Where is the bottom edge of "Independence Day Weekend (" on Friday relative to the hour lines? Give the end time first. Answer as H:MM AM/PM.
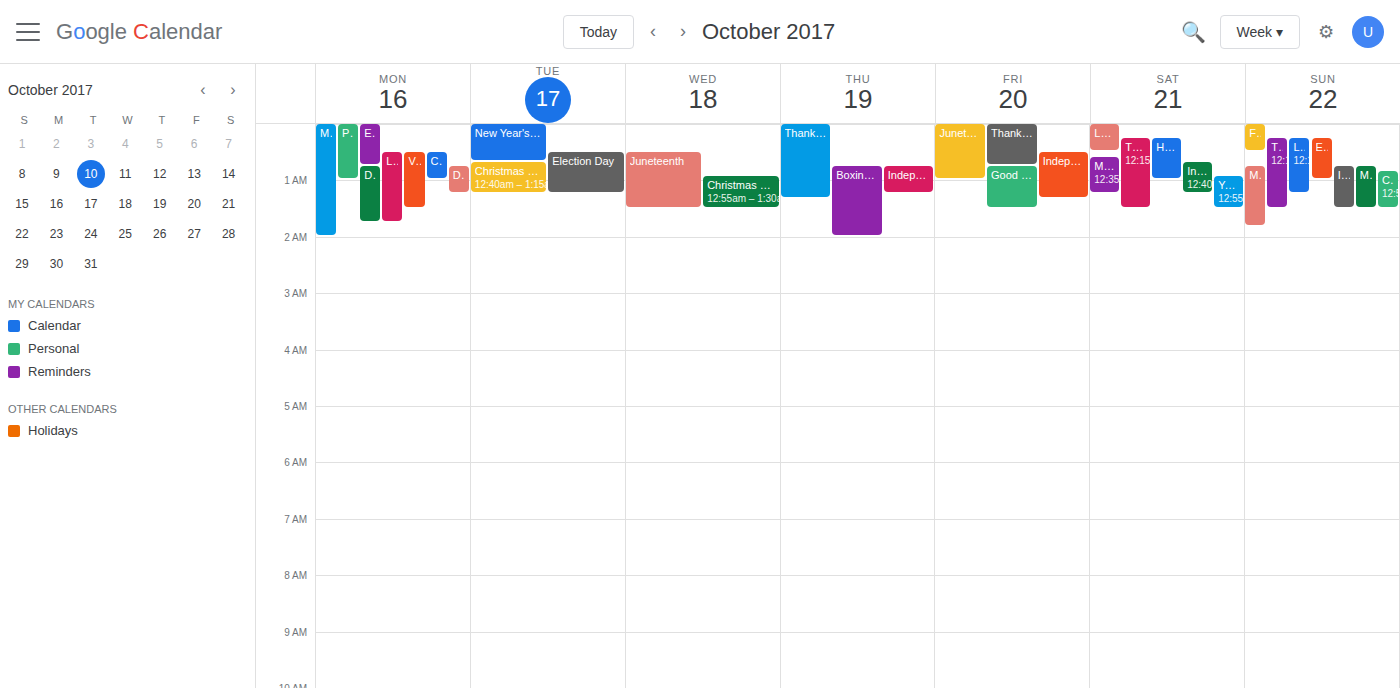
1:20 AM -- neither: 20 minutes below the 1 AM line and 40 minutes above the 2 AM line.